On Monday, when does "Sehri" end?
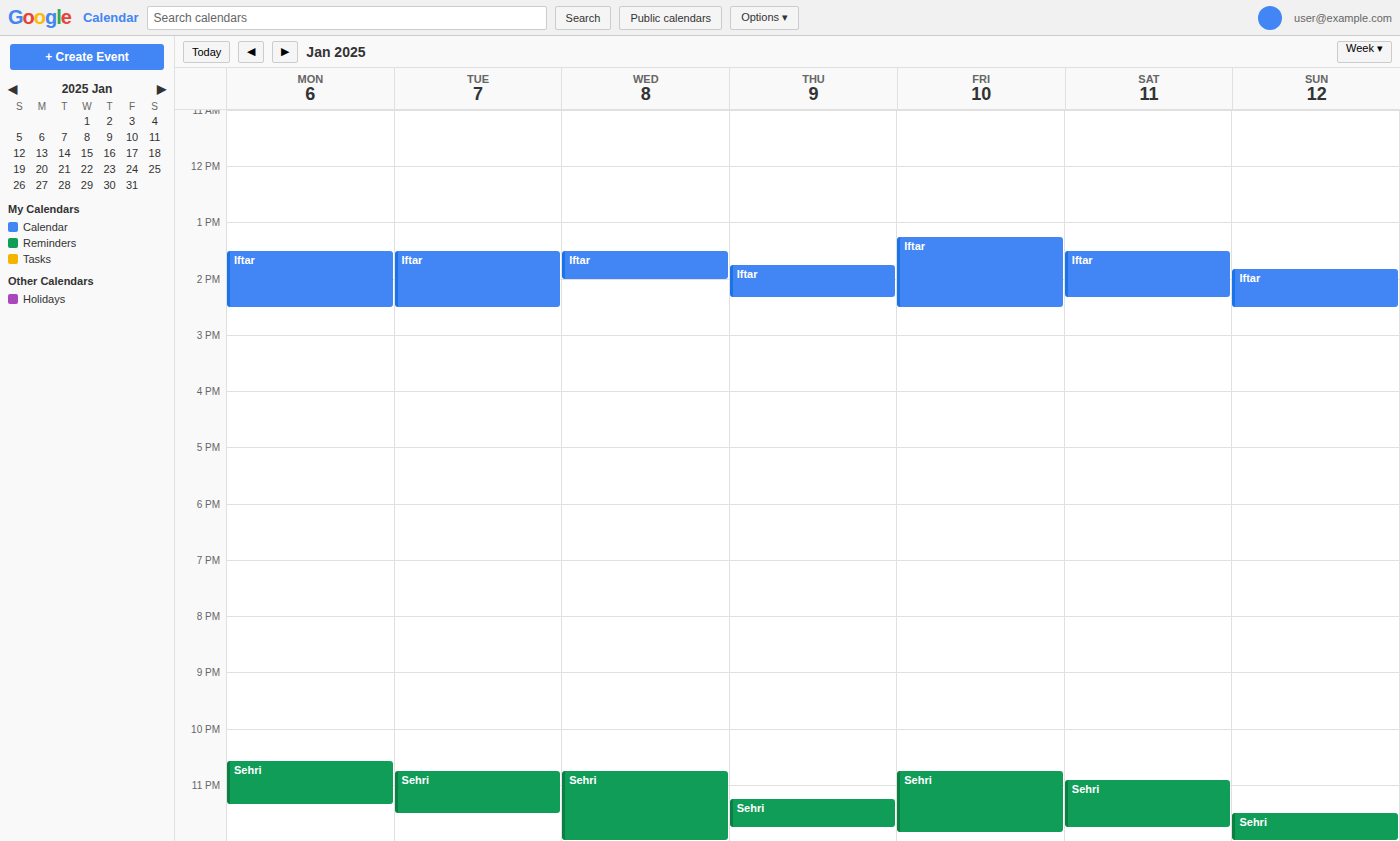
11:20 PM